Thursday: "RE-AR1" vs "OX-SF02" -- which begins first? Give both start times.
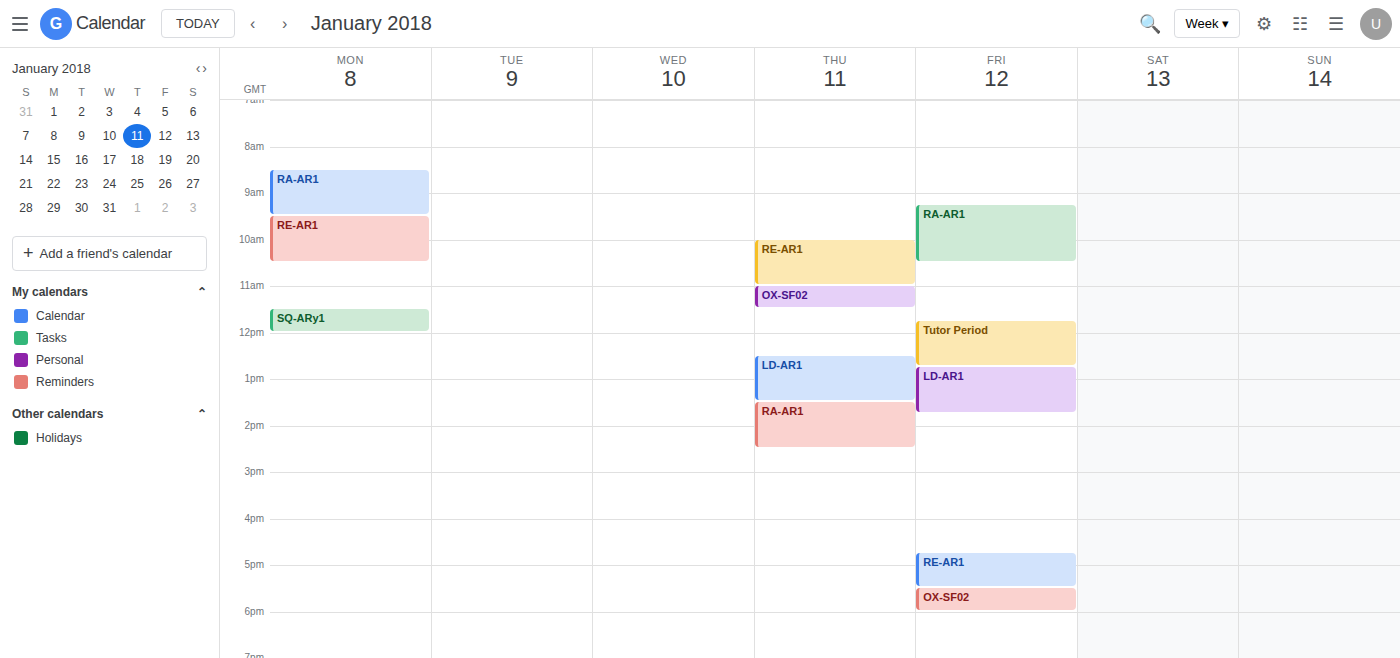
"RE-AR1" 10:00 AM; "OX-SF02" 11:00 AM.